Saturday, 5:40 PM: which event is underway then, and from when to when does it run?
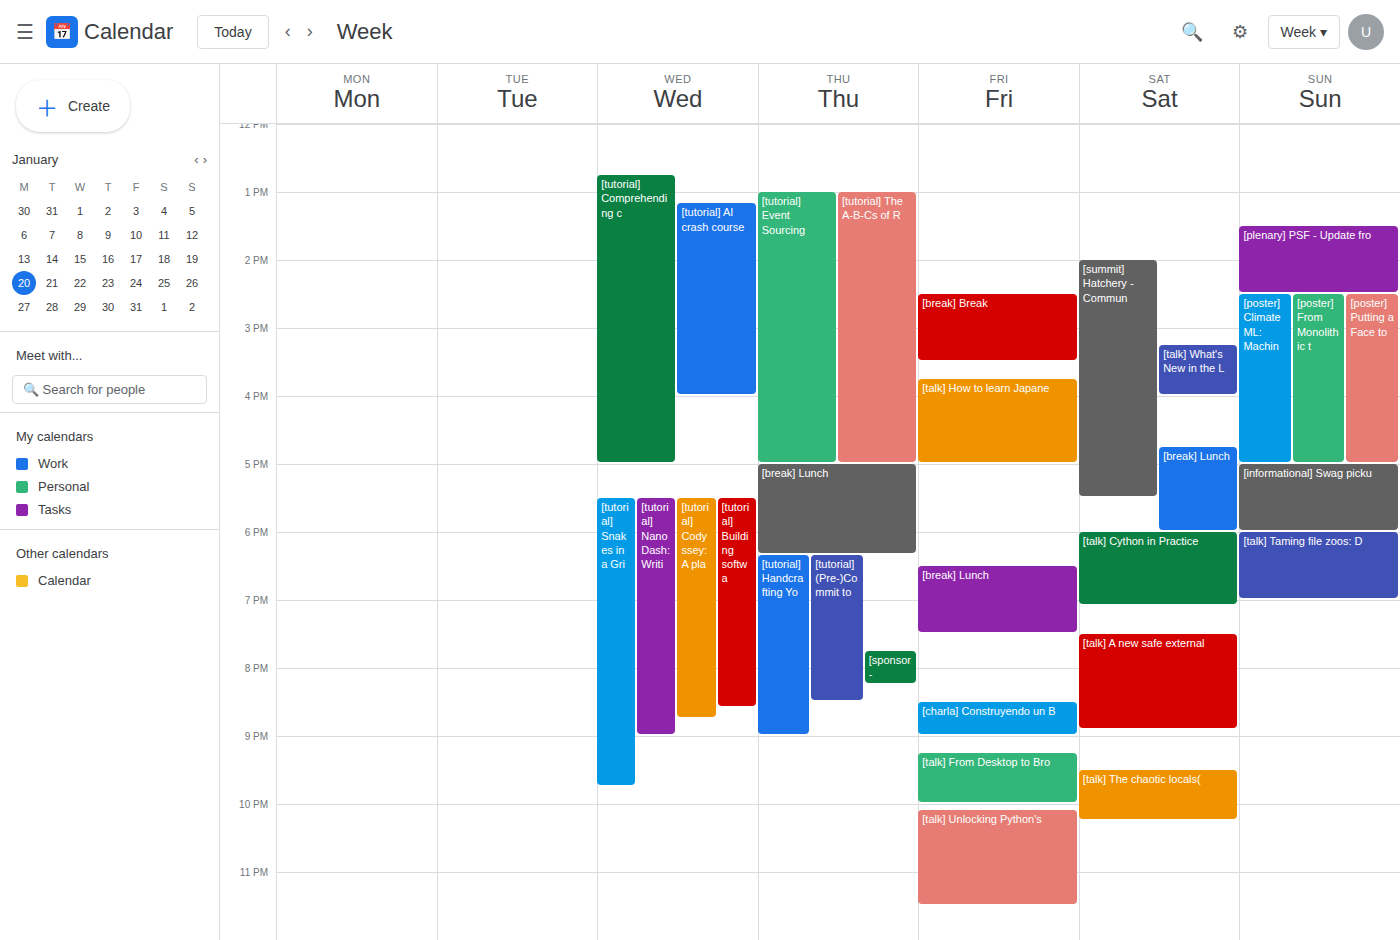
"[break] Lunch", 4:45 PM to 6:00 PM